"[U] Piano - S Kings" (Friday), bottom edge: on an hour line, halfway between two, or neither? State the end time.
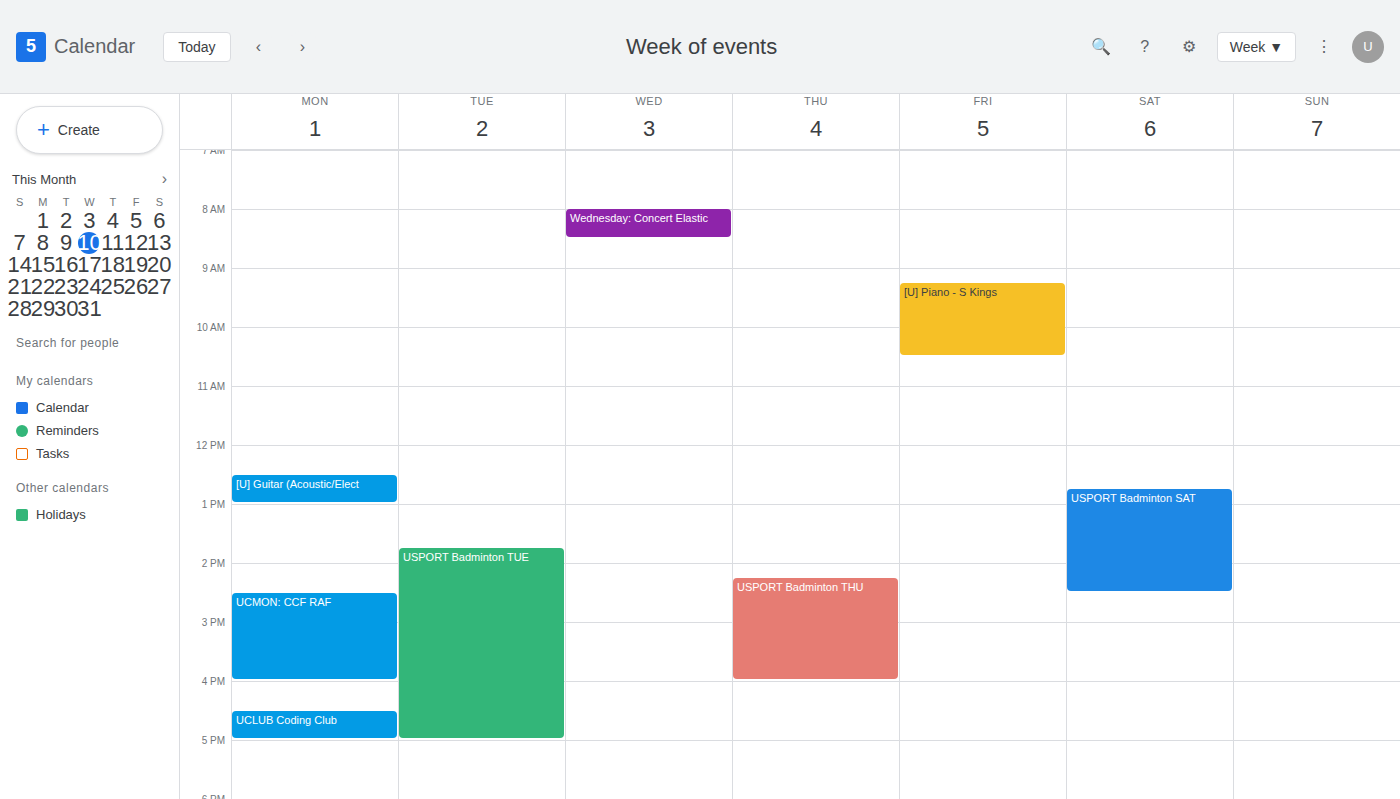
10:30 -- halfway between the 10:00 and 11:00 lines.